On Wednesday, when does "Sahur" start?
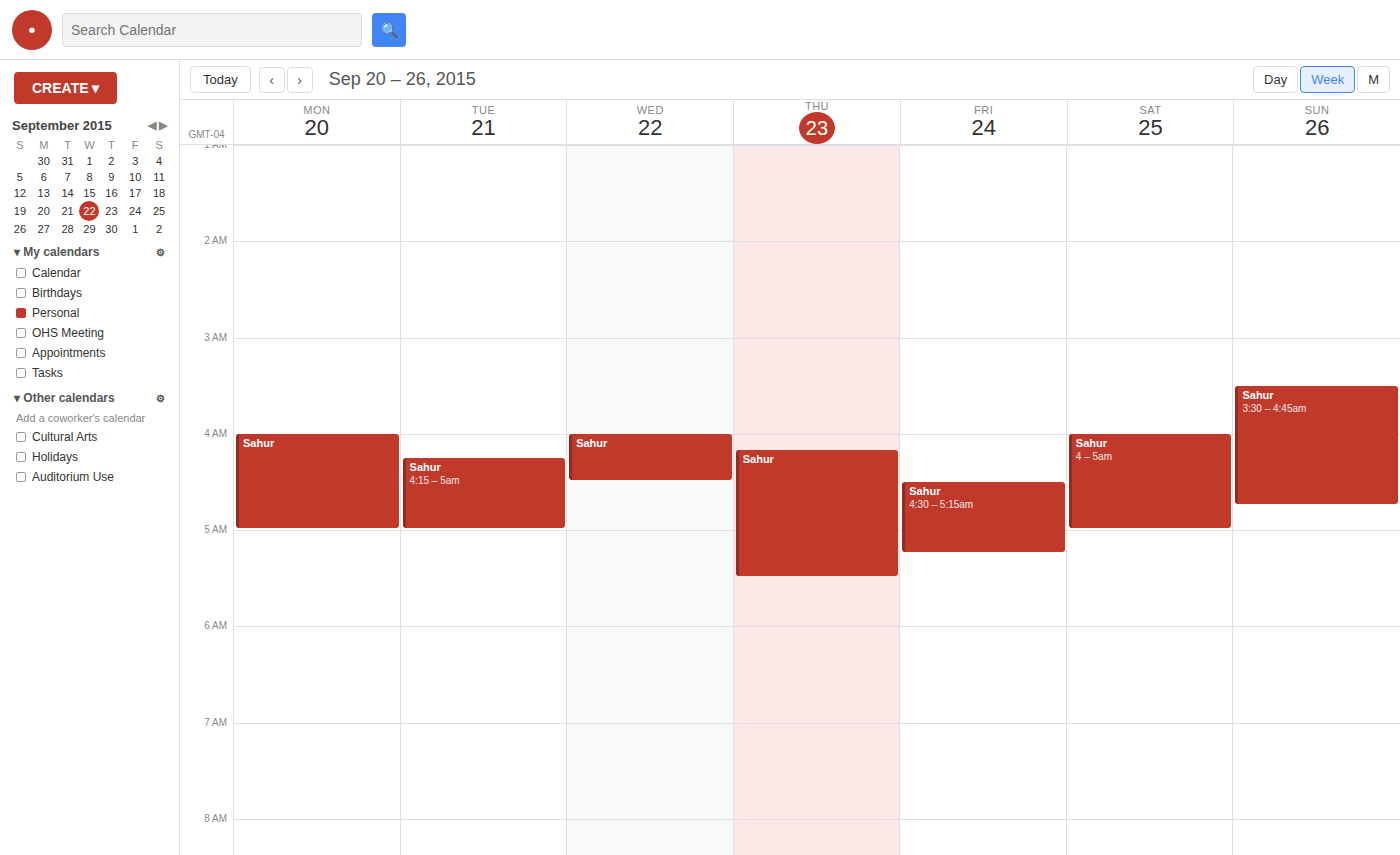
4:00 AM